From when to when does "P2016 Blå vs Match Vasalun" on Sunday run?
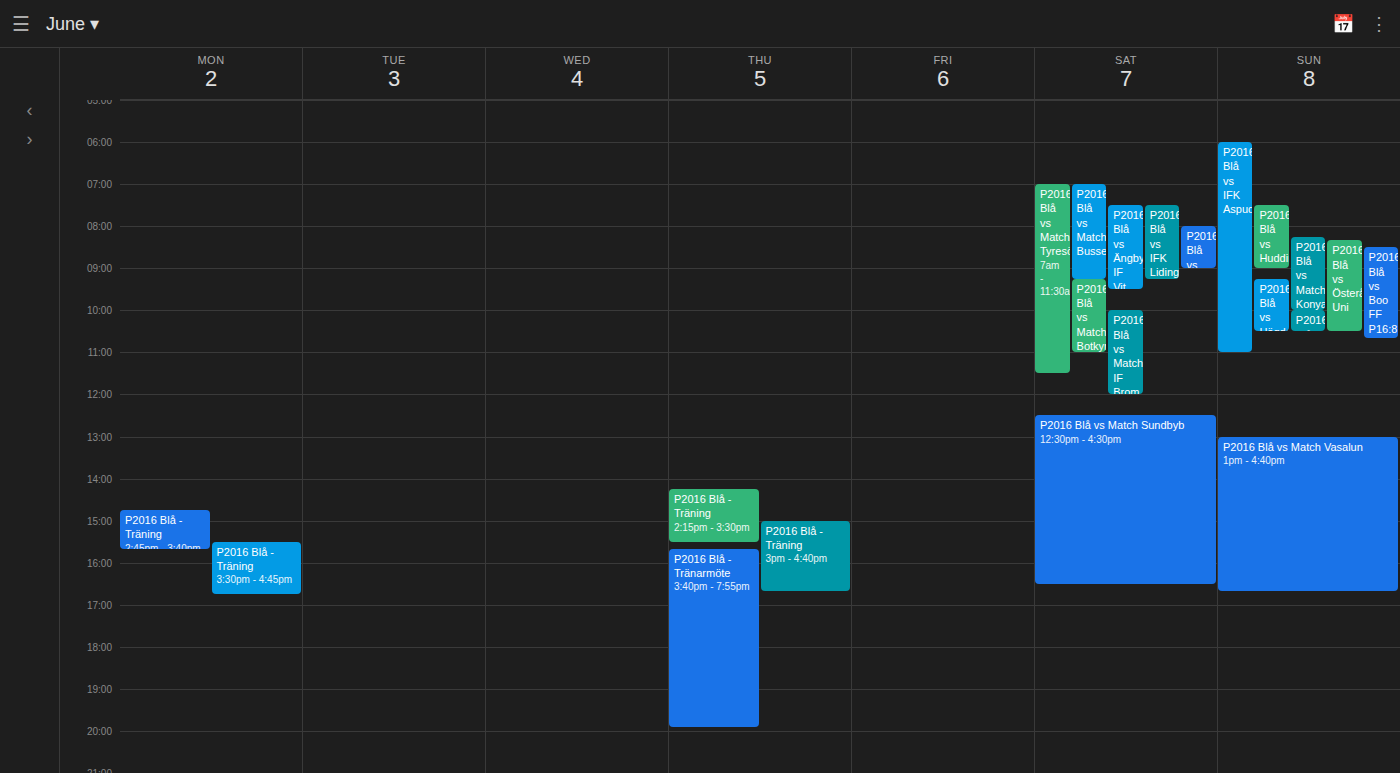
1:00 PM to 4:40 PM